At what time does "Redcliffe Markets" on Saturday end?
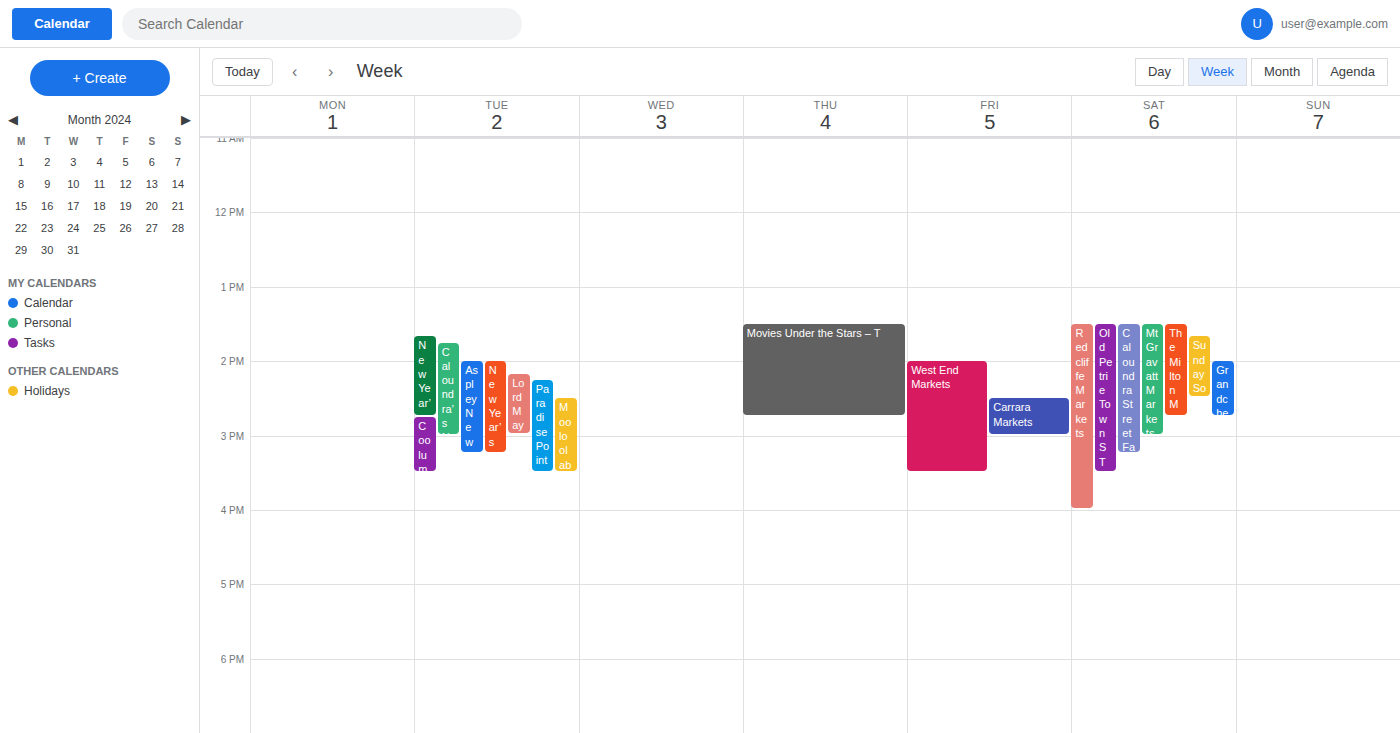
16:00